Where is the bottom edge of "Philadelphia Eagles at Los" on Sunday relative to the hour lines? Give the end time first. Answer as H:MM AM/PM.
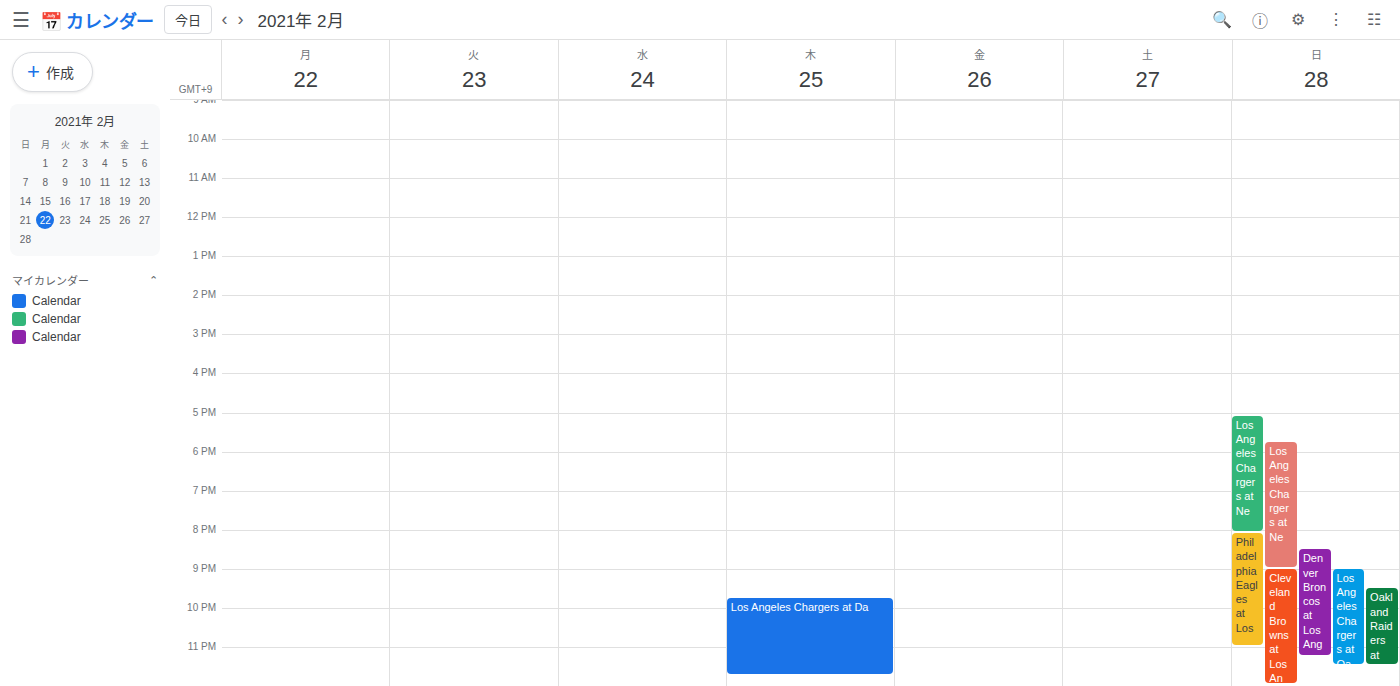
11:00 PM -- exactly on the 11 PM line.